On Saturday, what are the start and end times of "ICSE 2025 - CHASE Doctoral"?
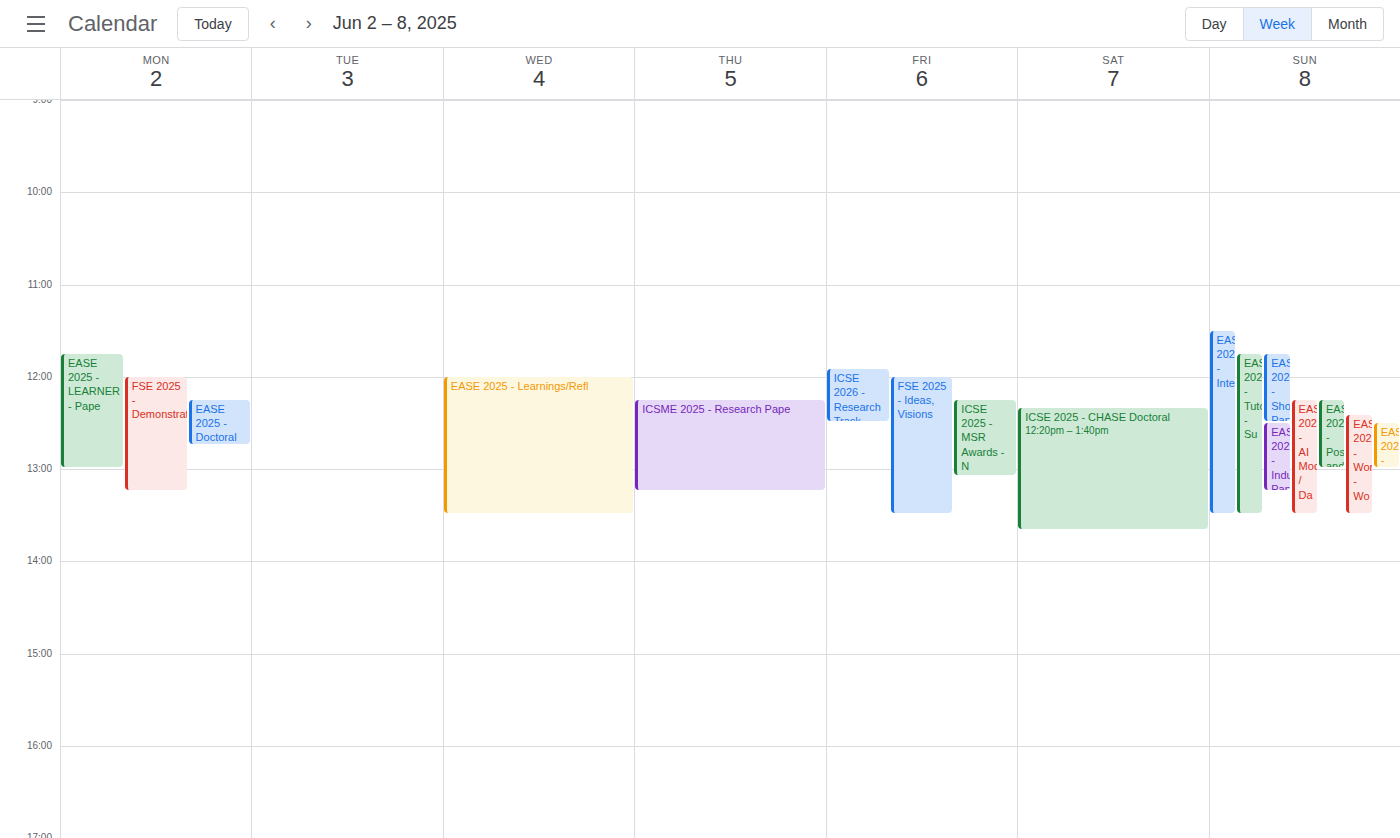
12:20 PM to 1:40 PM